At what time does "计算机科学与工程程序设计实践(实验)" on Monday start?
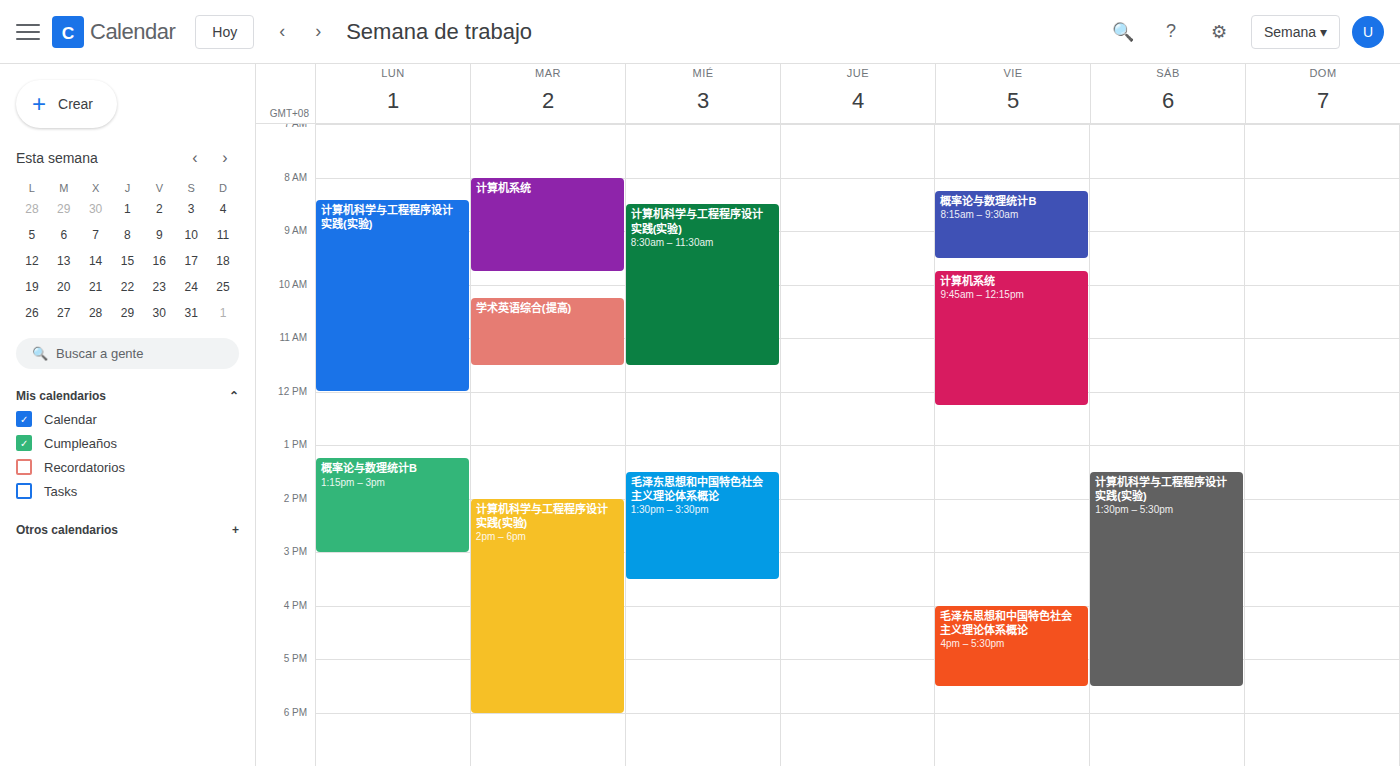
8:25 AM